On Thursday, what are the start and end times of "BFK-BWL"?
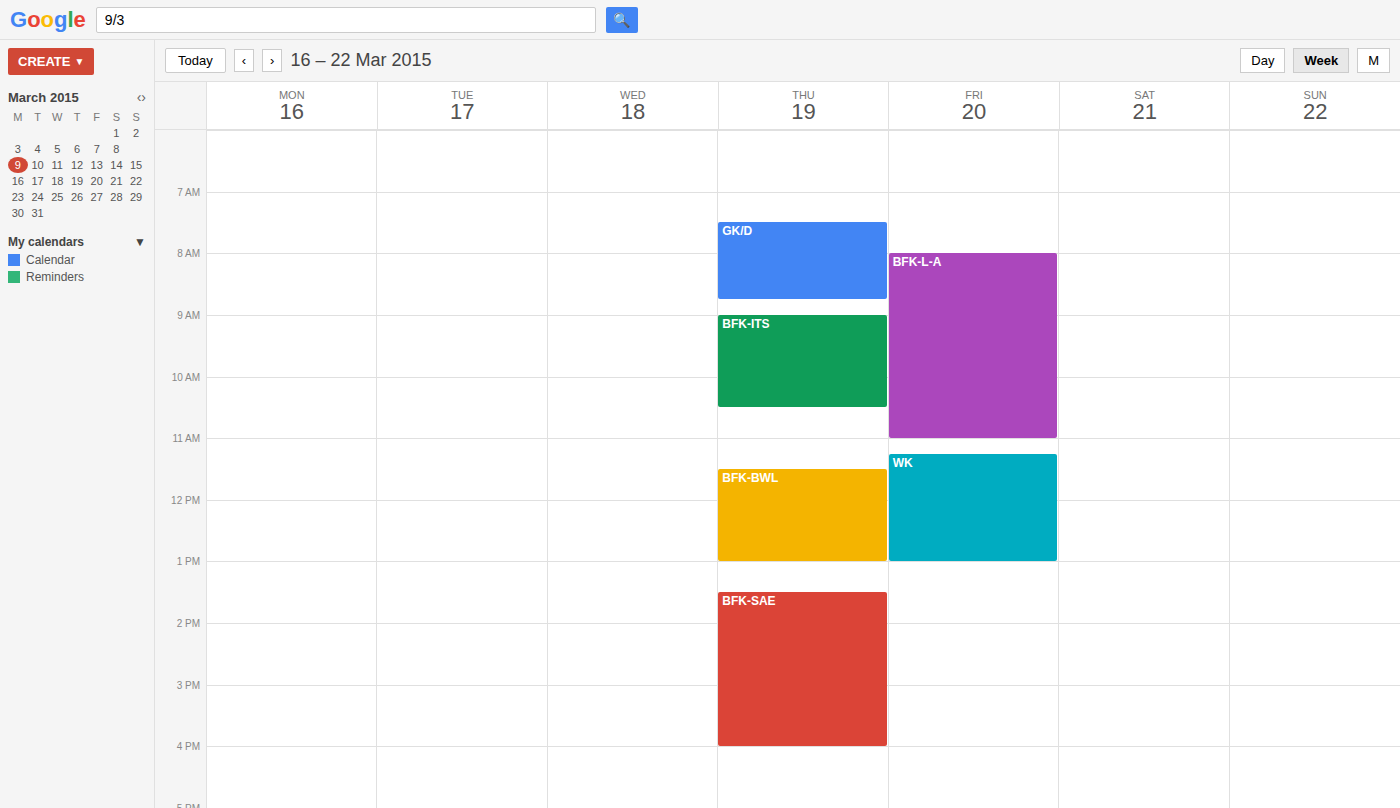
11:30 AM to 1:00 PM